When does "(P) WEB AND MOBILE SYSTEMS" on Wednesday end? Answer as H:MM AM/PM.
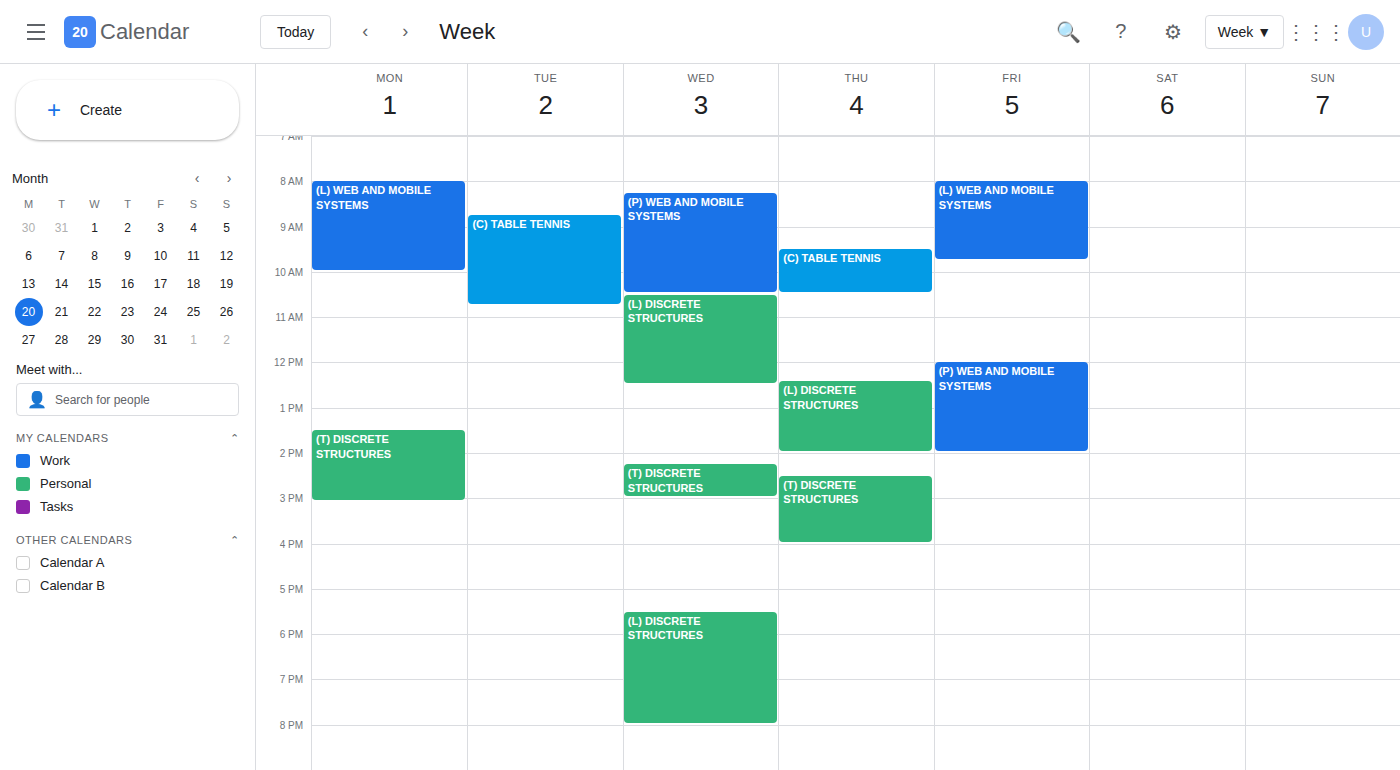
10:30 AM